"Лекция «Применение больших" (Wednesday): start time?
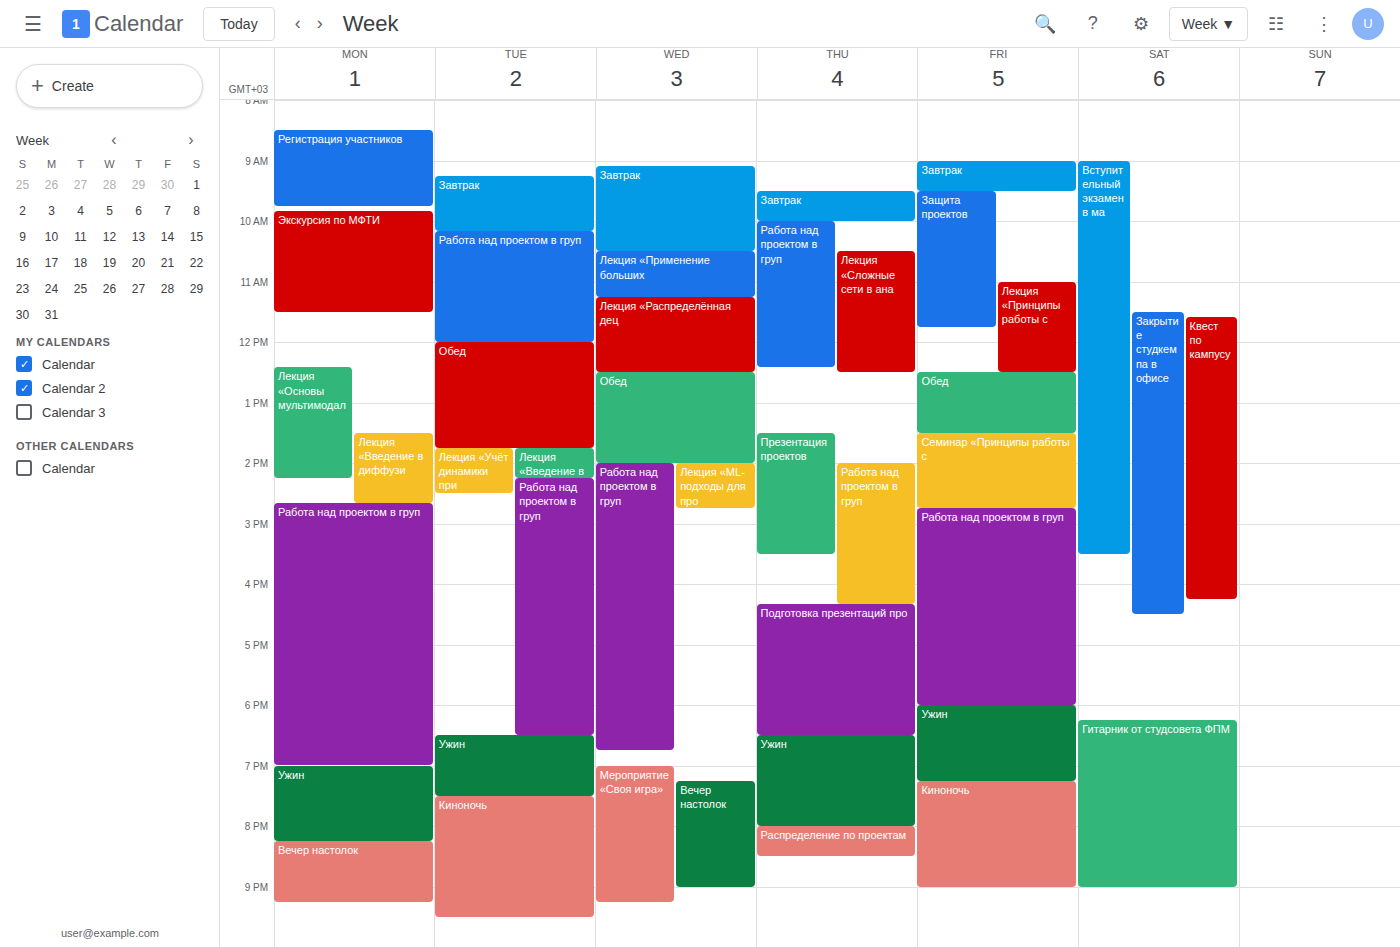
10:30